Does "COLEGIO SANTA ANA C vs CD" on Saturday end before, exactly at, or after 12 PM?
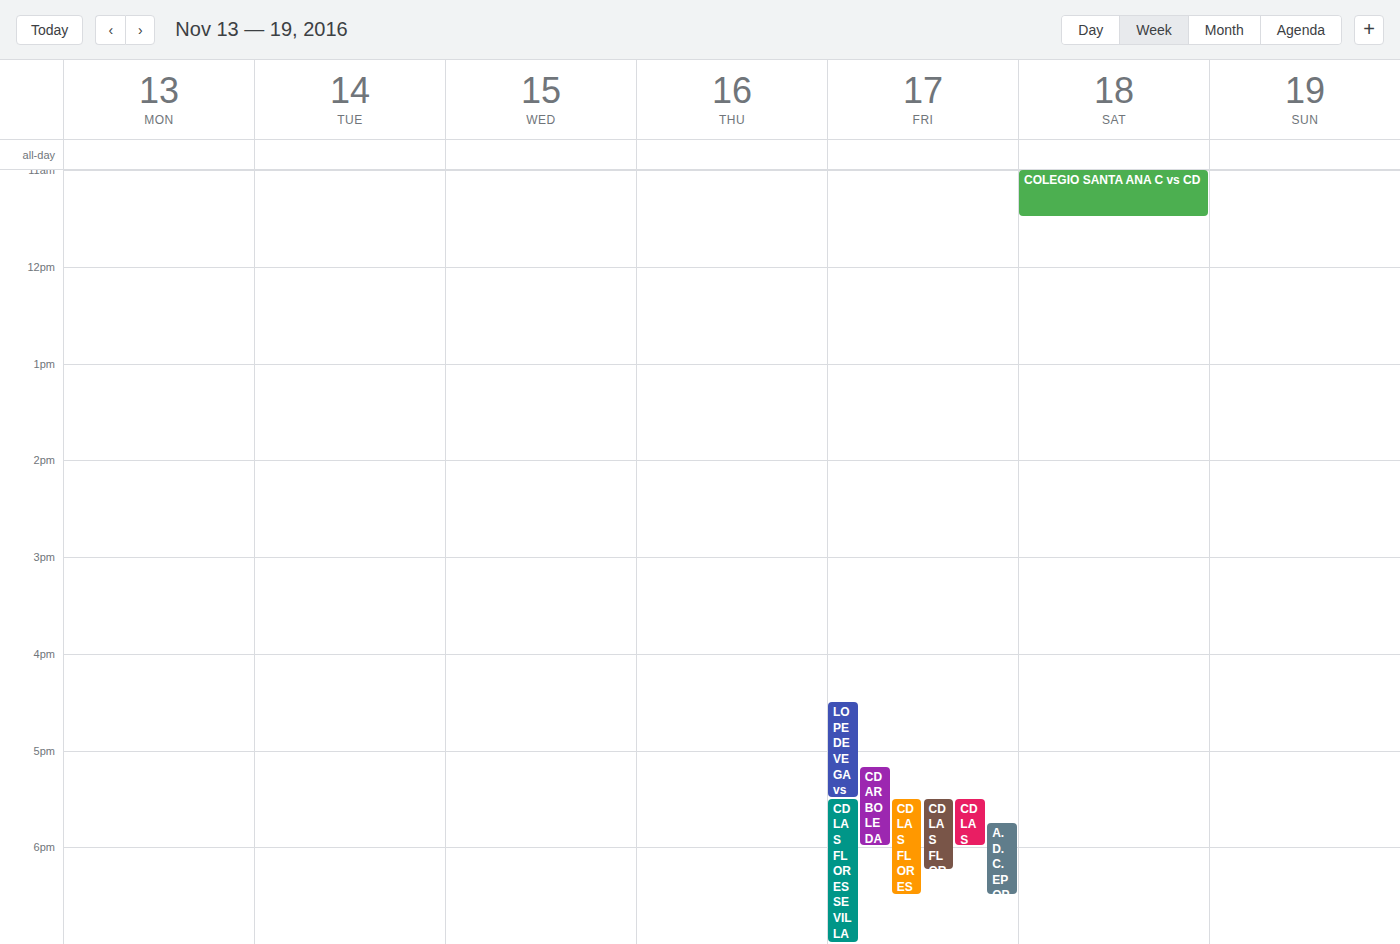
11:30 AM -- before 12 PM, 30 minutes above the 12 PM line.